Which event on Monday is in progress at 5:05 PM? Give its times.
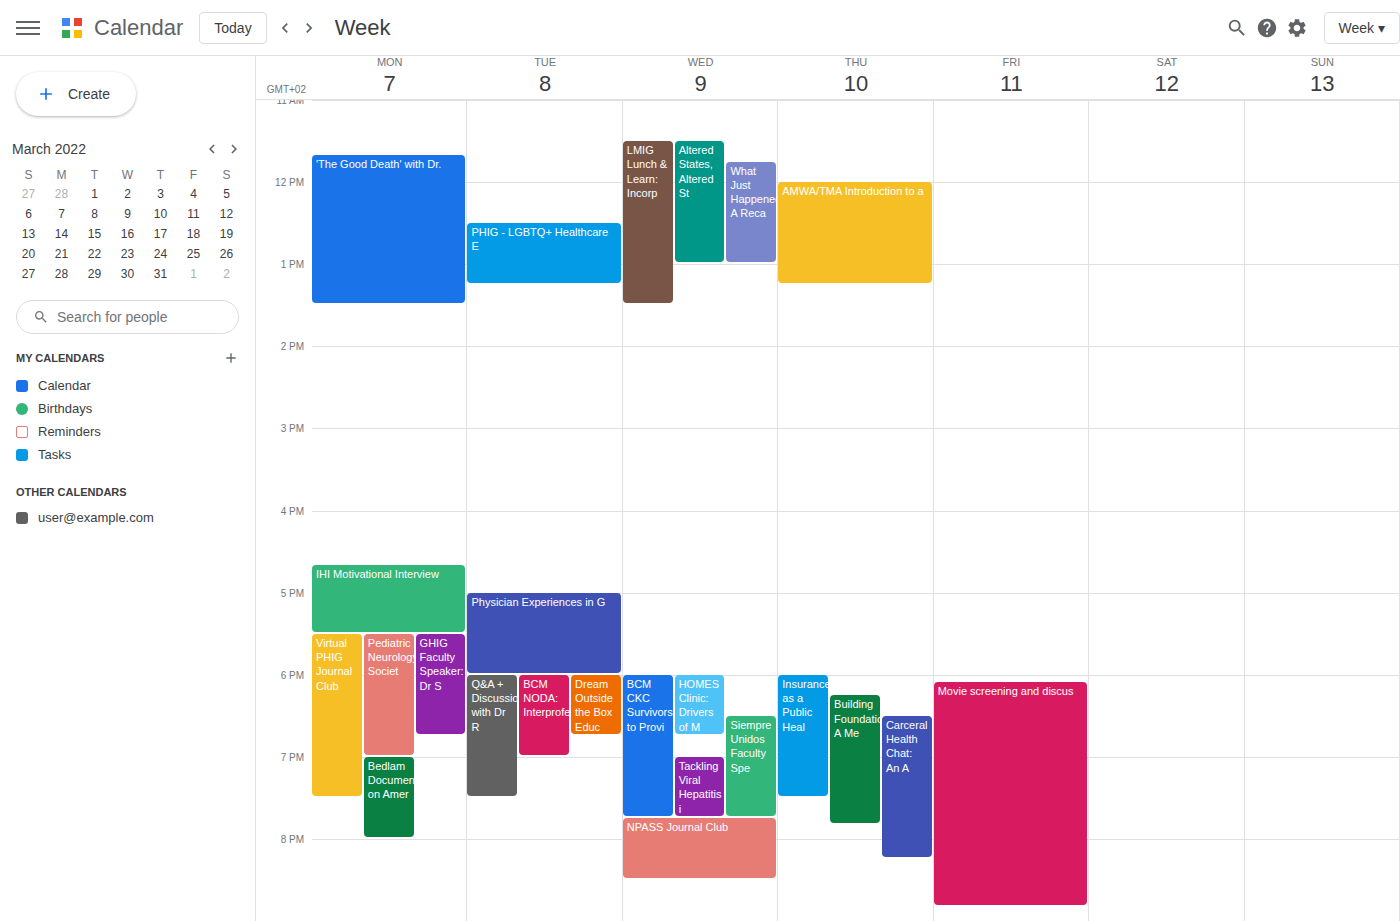
"IHI Motivational Interview", 4:40 PM to 5:30 PM